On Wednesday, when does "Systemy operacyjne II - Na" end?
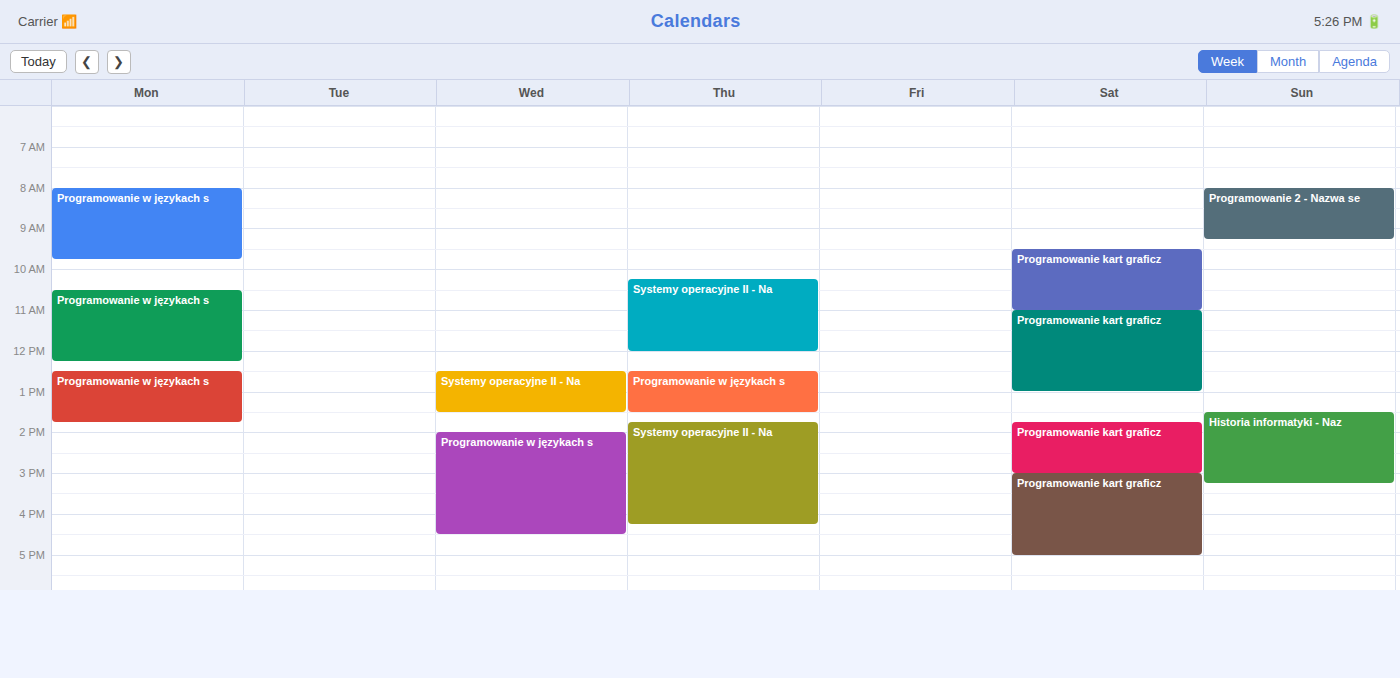
13:30